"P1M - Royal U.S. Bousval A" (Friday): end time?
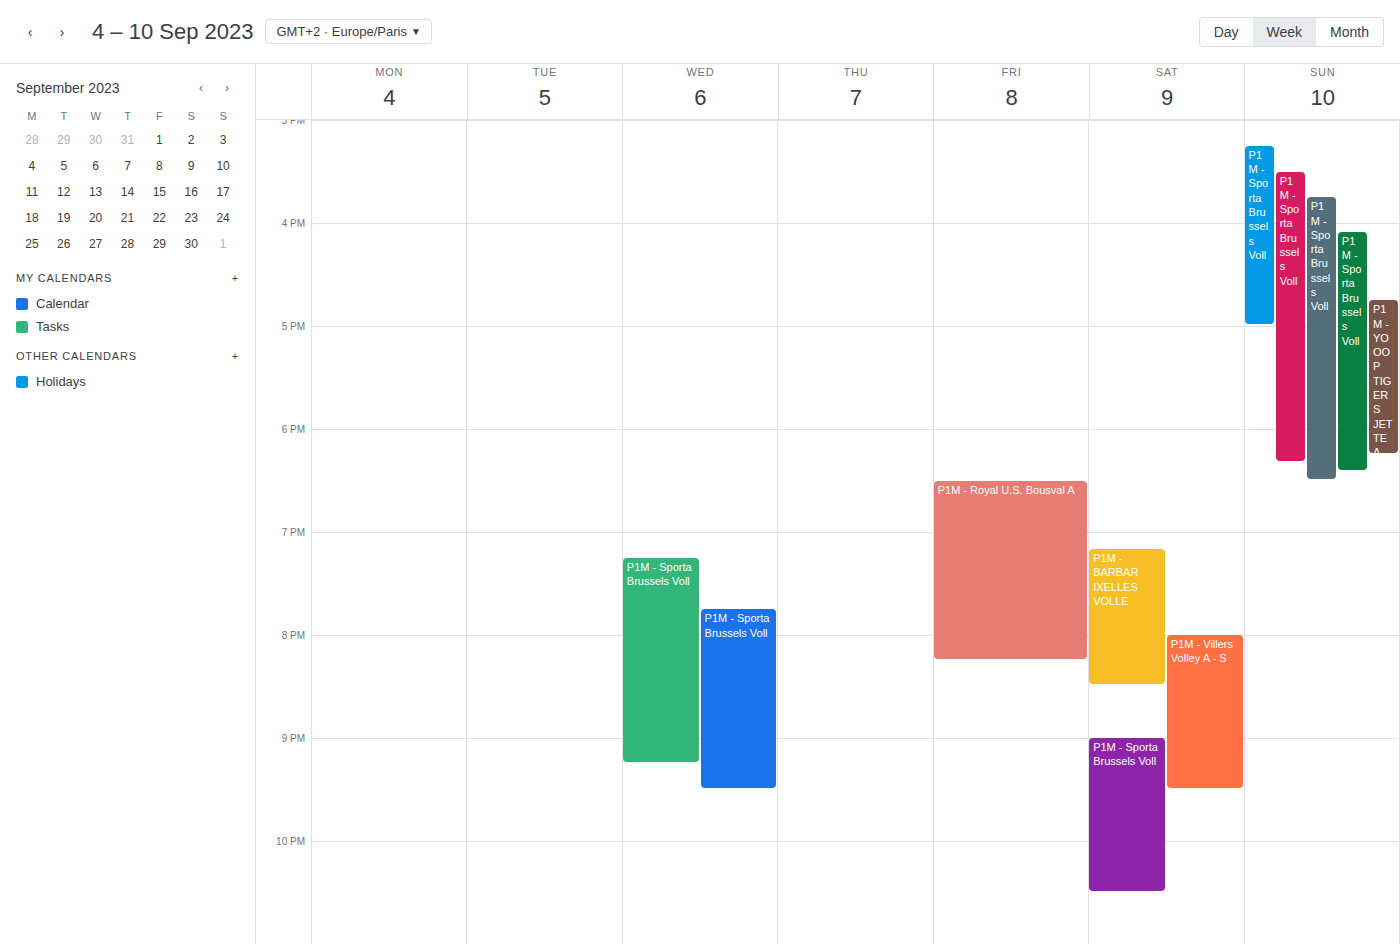
8:15 PM